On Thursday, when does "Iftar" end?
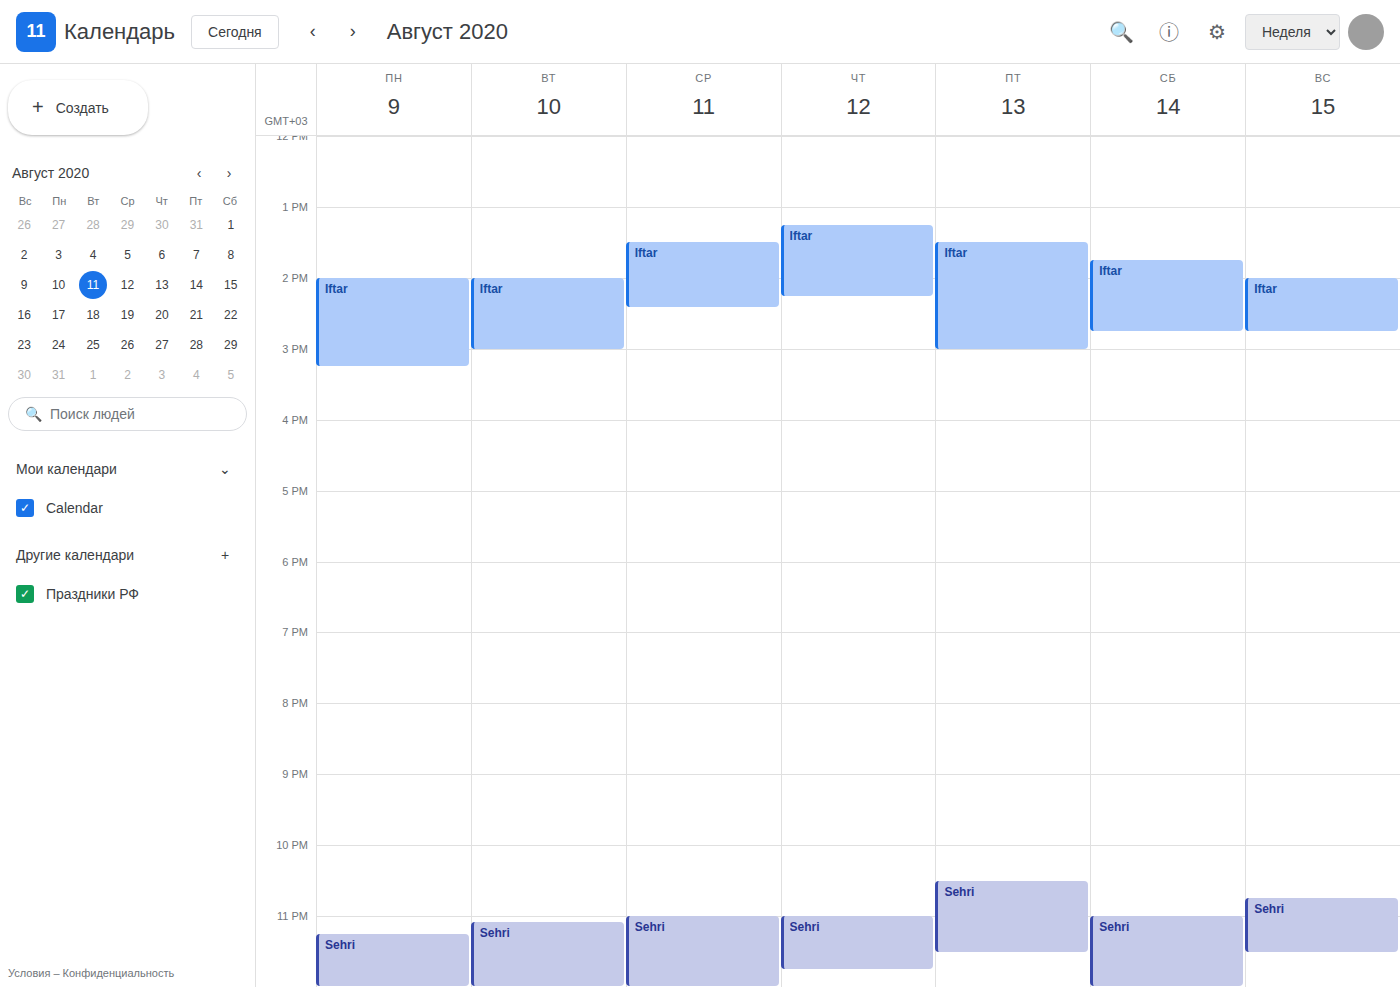
2:15 PM